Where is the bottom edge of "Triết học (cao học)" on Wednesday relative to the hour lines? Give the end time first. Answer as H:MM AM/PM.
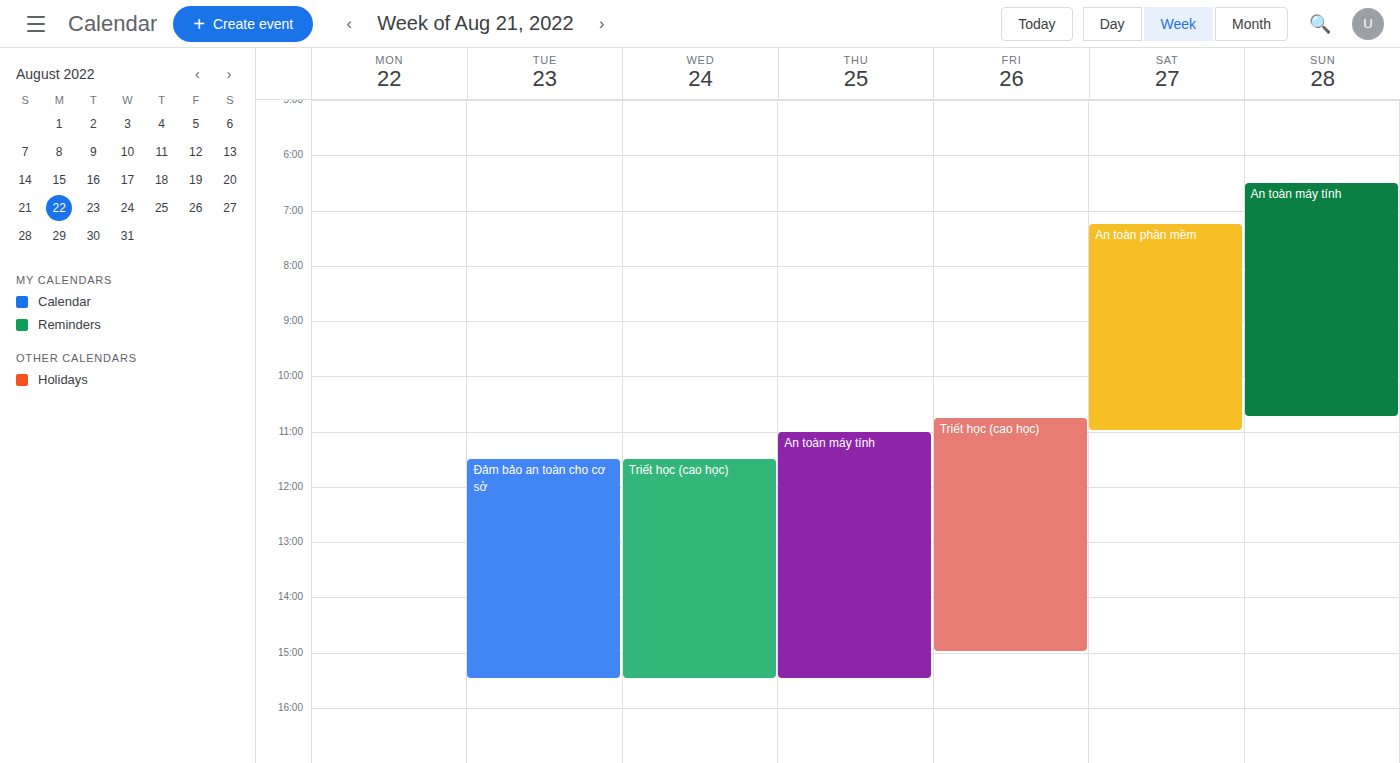
3:30 PM -- halfway between the 3 PM and 4 PM lines.